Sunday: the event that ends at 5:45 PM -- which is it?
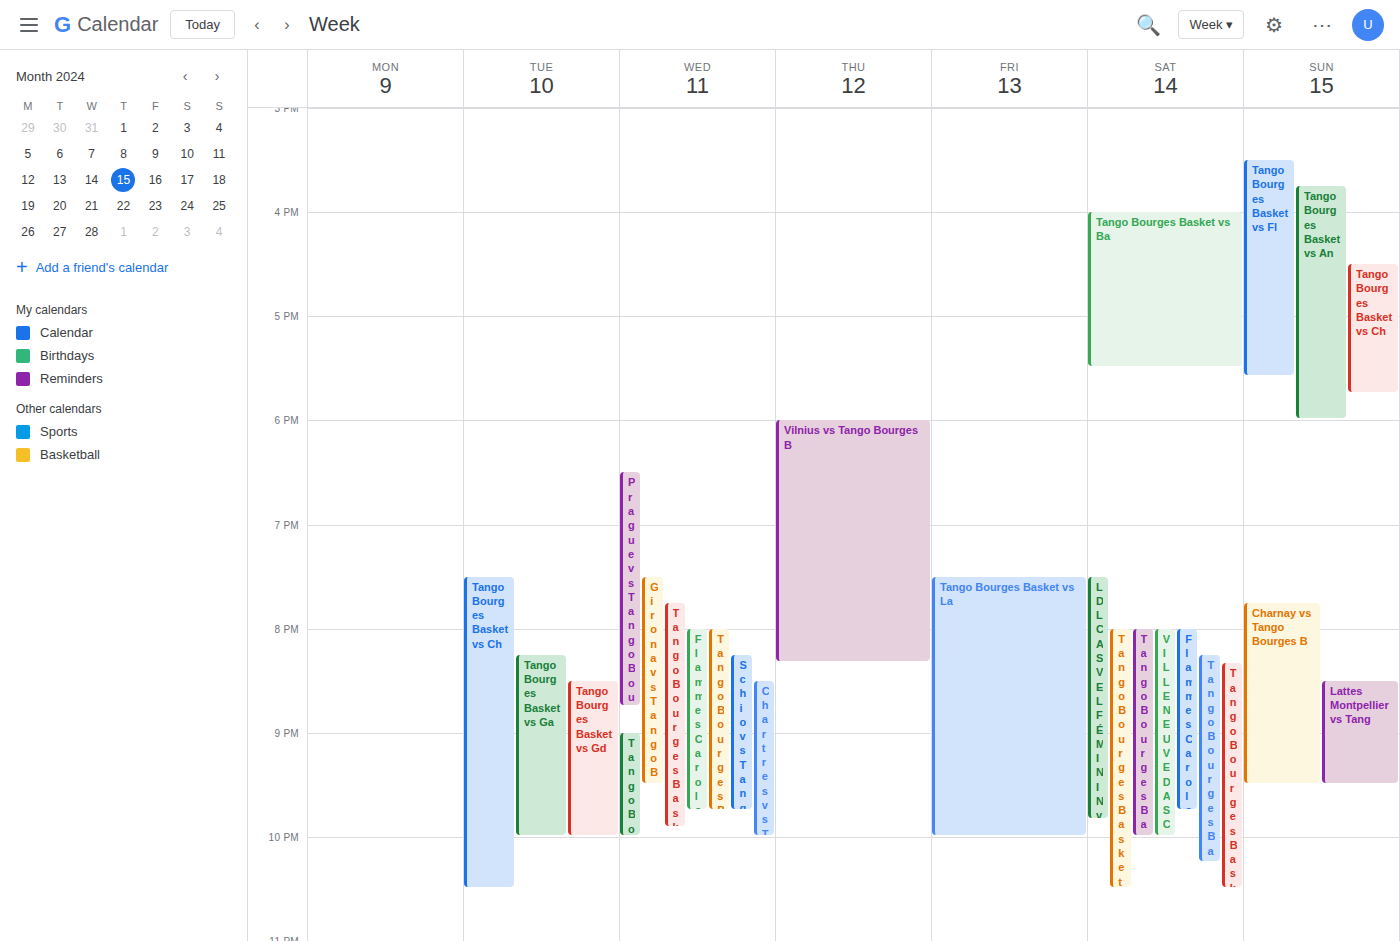
"Tango Bourges Basket vs Ch"